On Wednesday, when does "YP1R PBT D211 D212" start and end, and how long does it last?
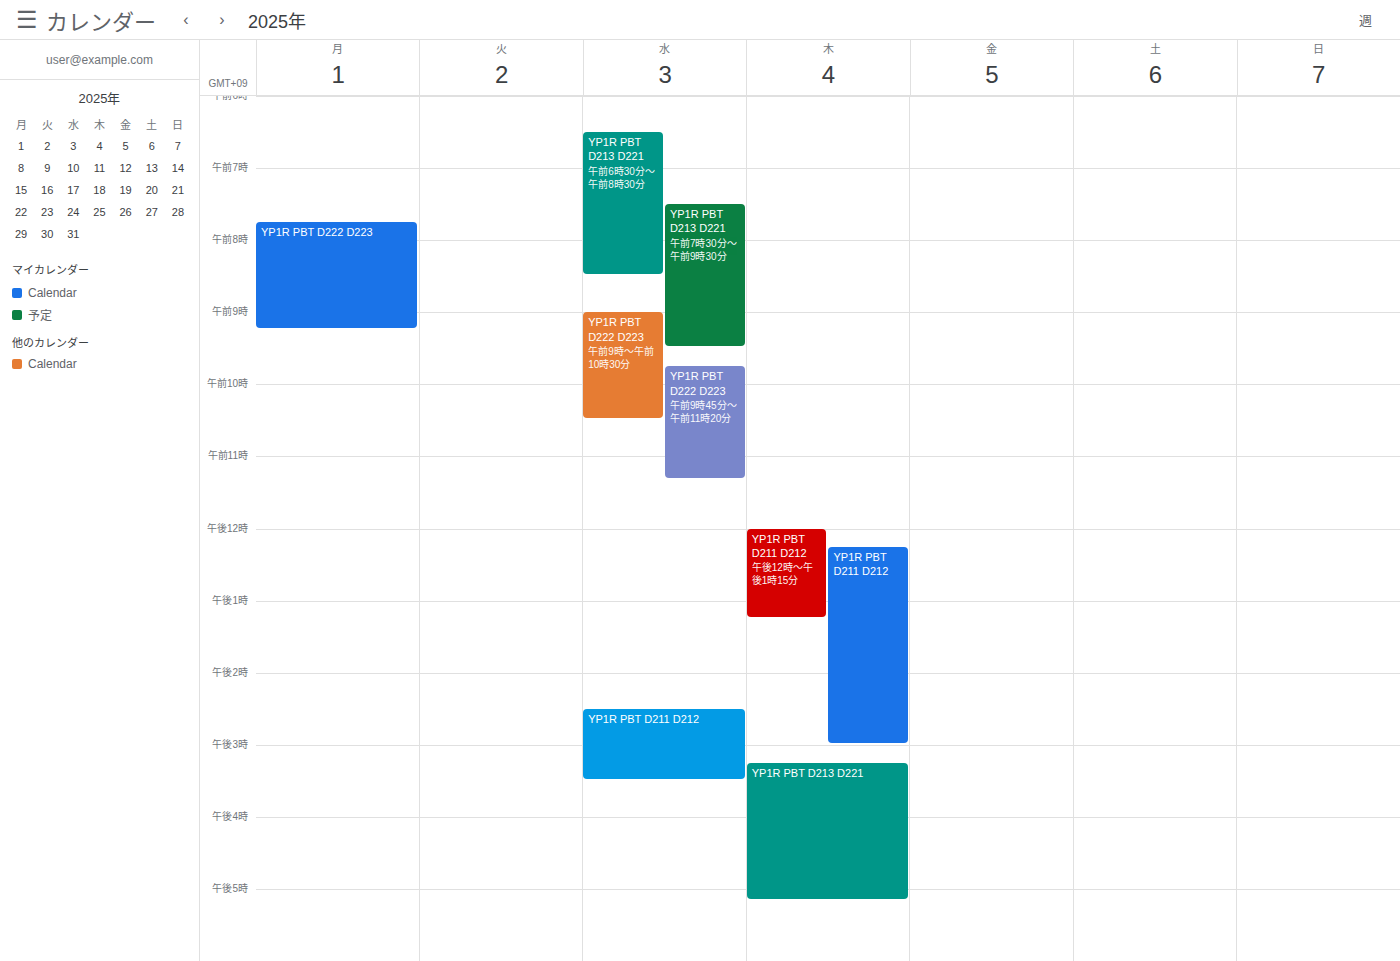
2:30 PM to 3:30 PM, 1 hour